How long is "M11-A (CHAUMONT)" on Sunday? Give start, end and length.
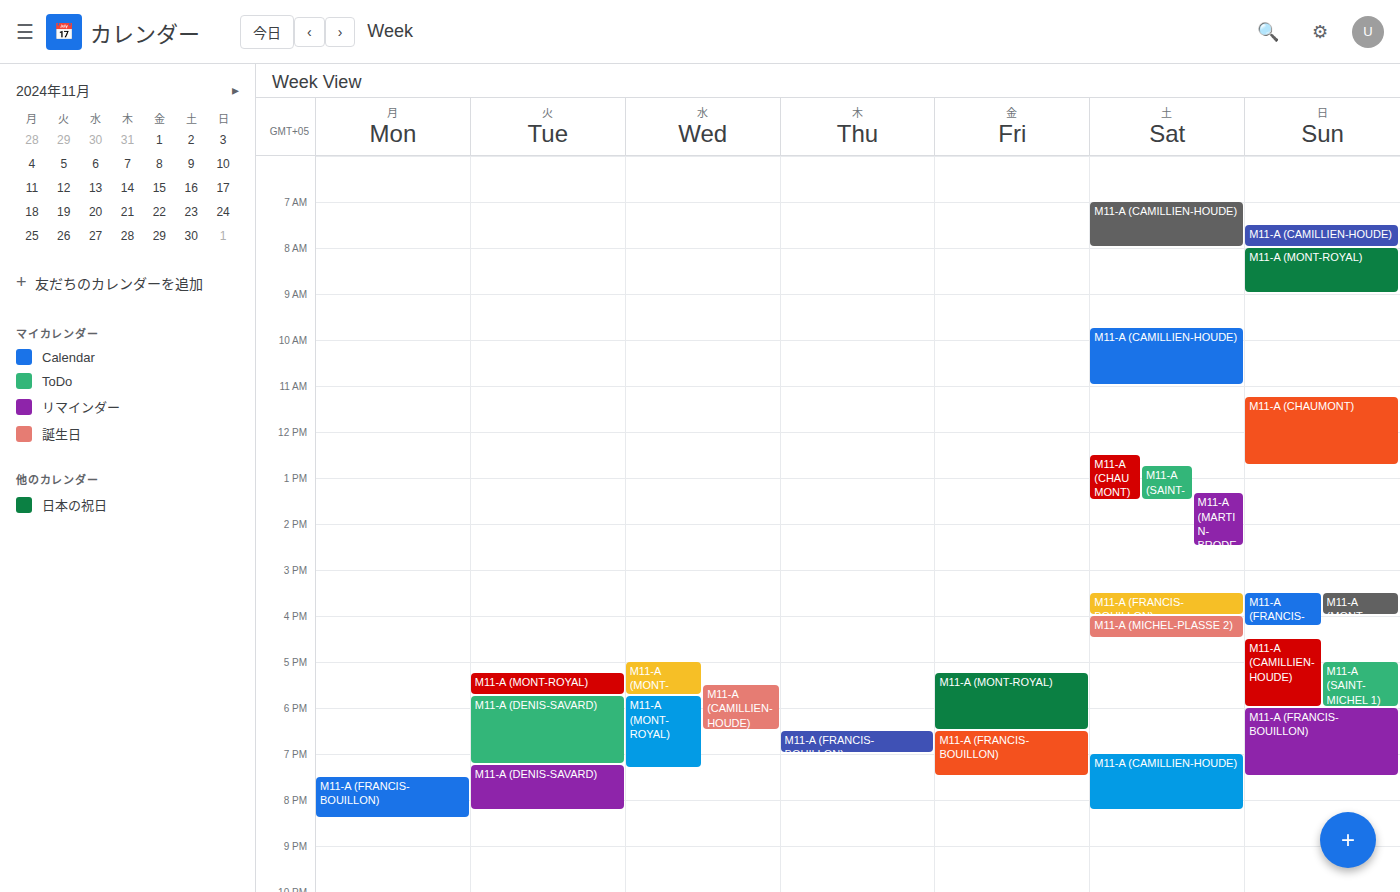
11:15 AM to 12:45 PM, 1 hour 30 minutes